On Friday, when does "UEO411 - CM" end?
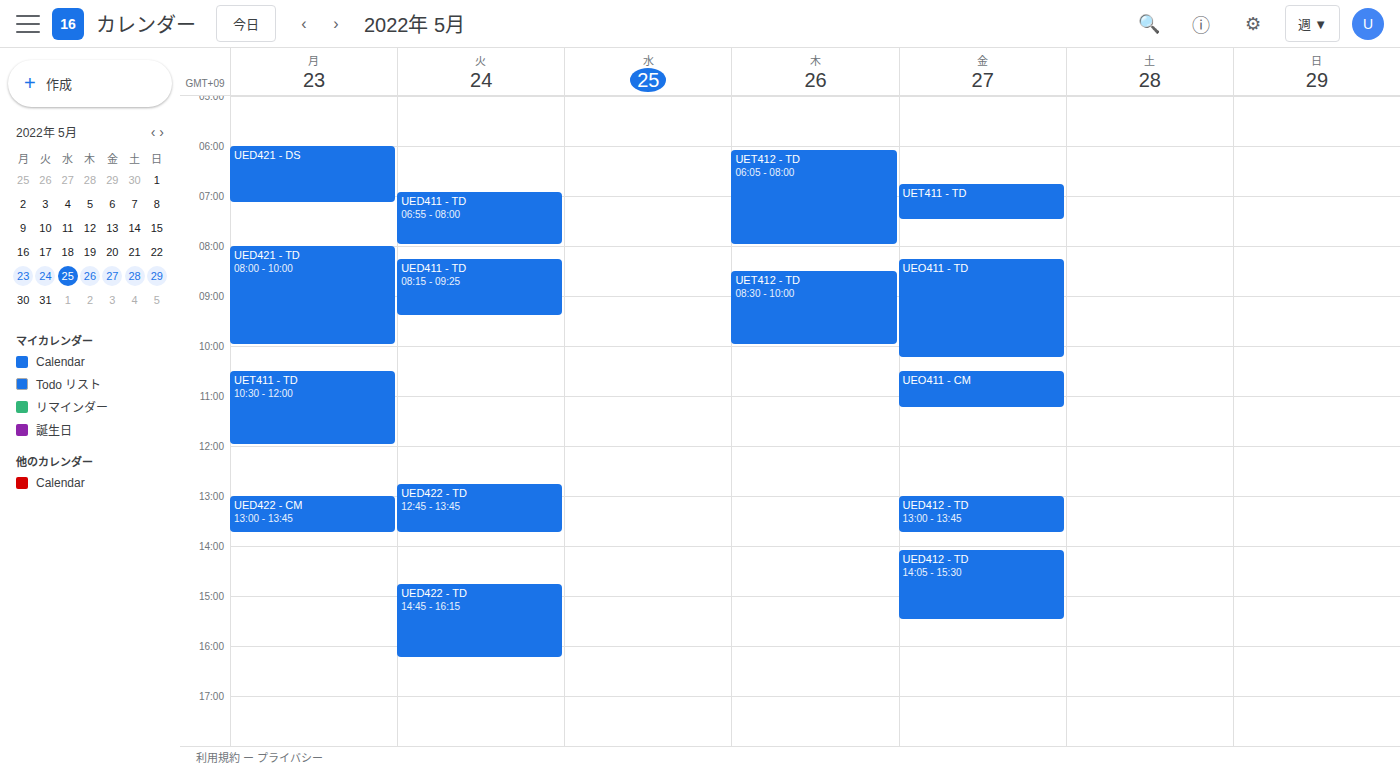
11:15 AM